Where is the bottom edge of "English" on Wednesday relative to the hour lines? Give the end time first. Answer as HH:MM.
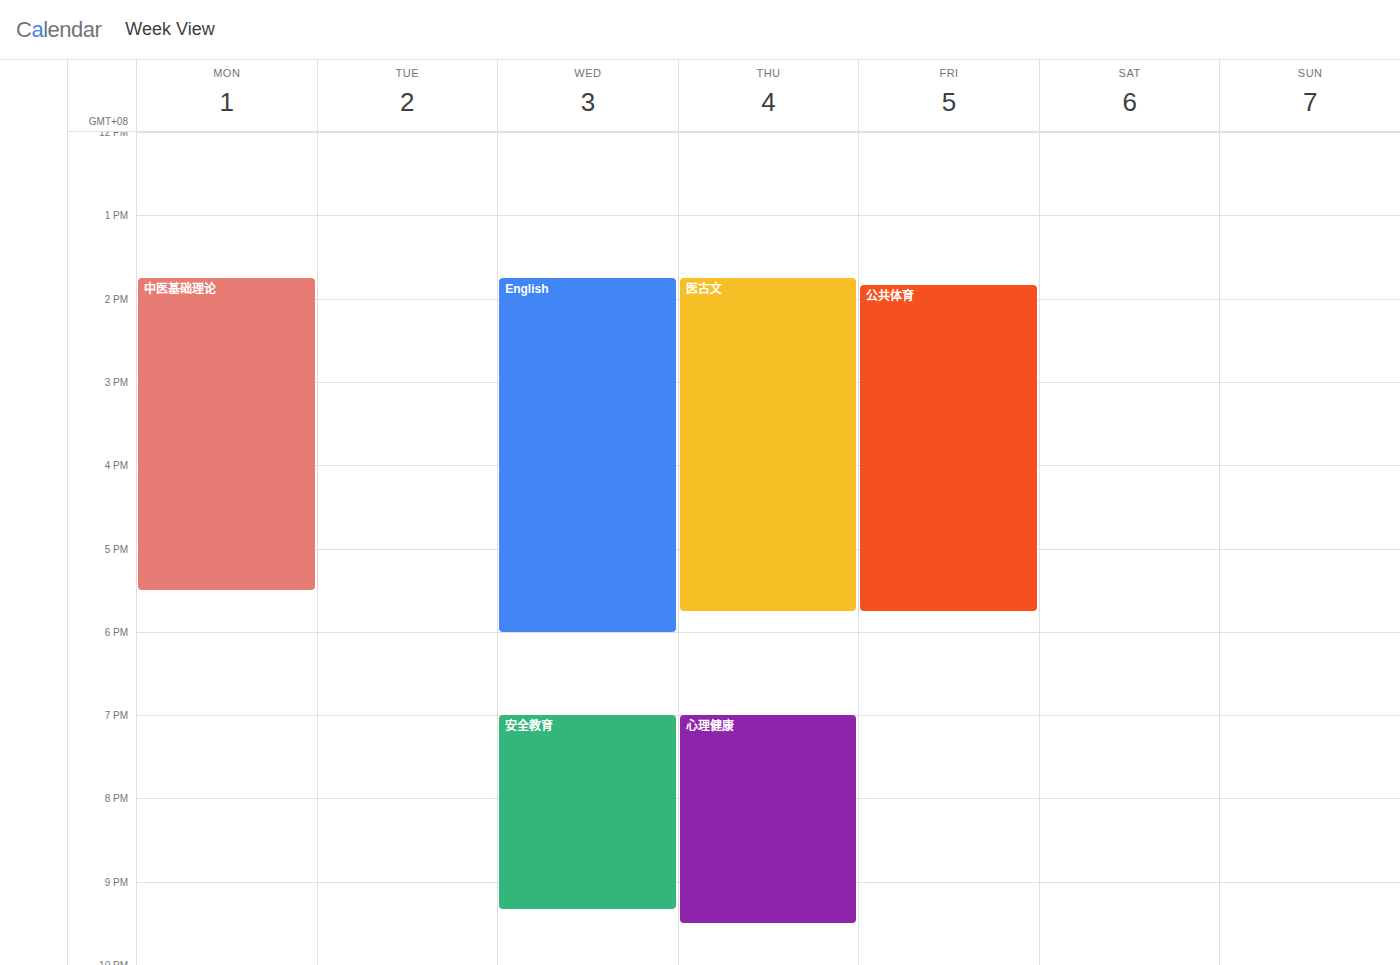
18:00 -- exactly on the 18:00 line.